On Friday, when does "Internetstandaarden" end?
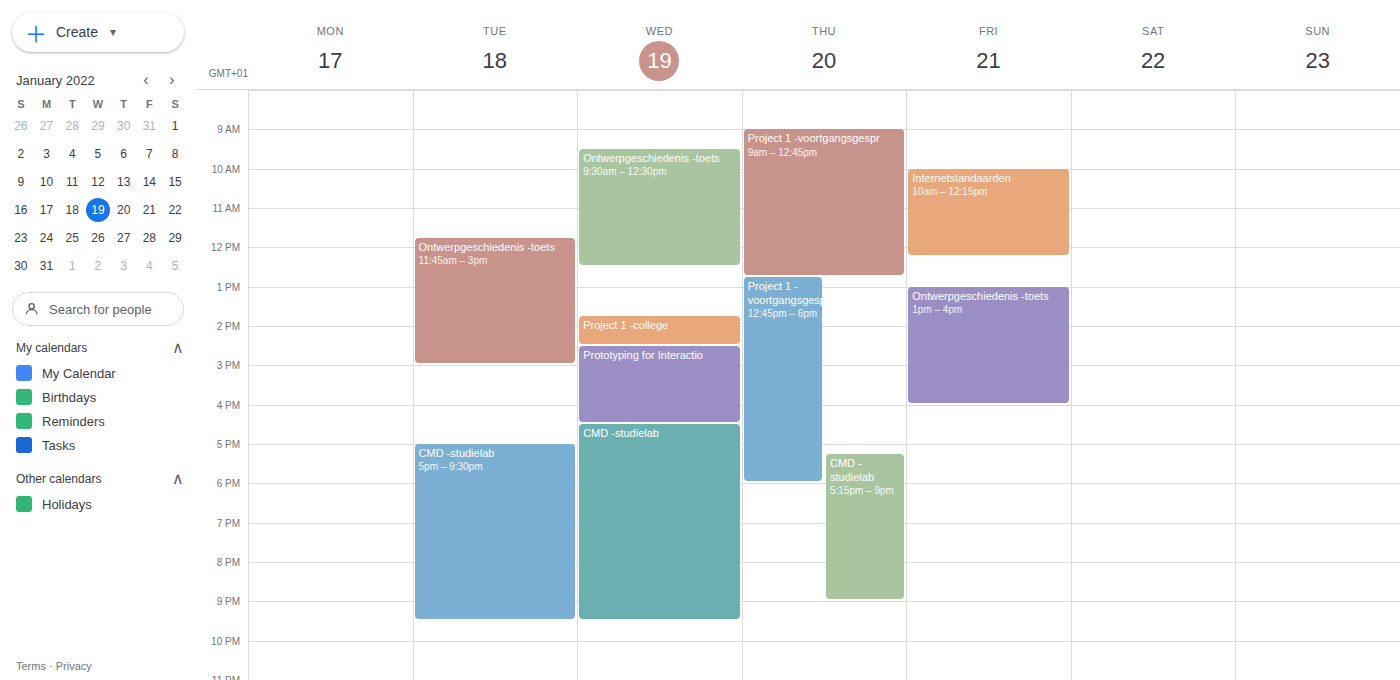
12:15